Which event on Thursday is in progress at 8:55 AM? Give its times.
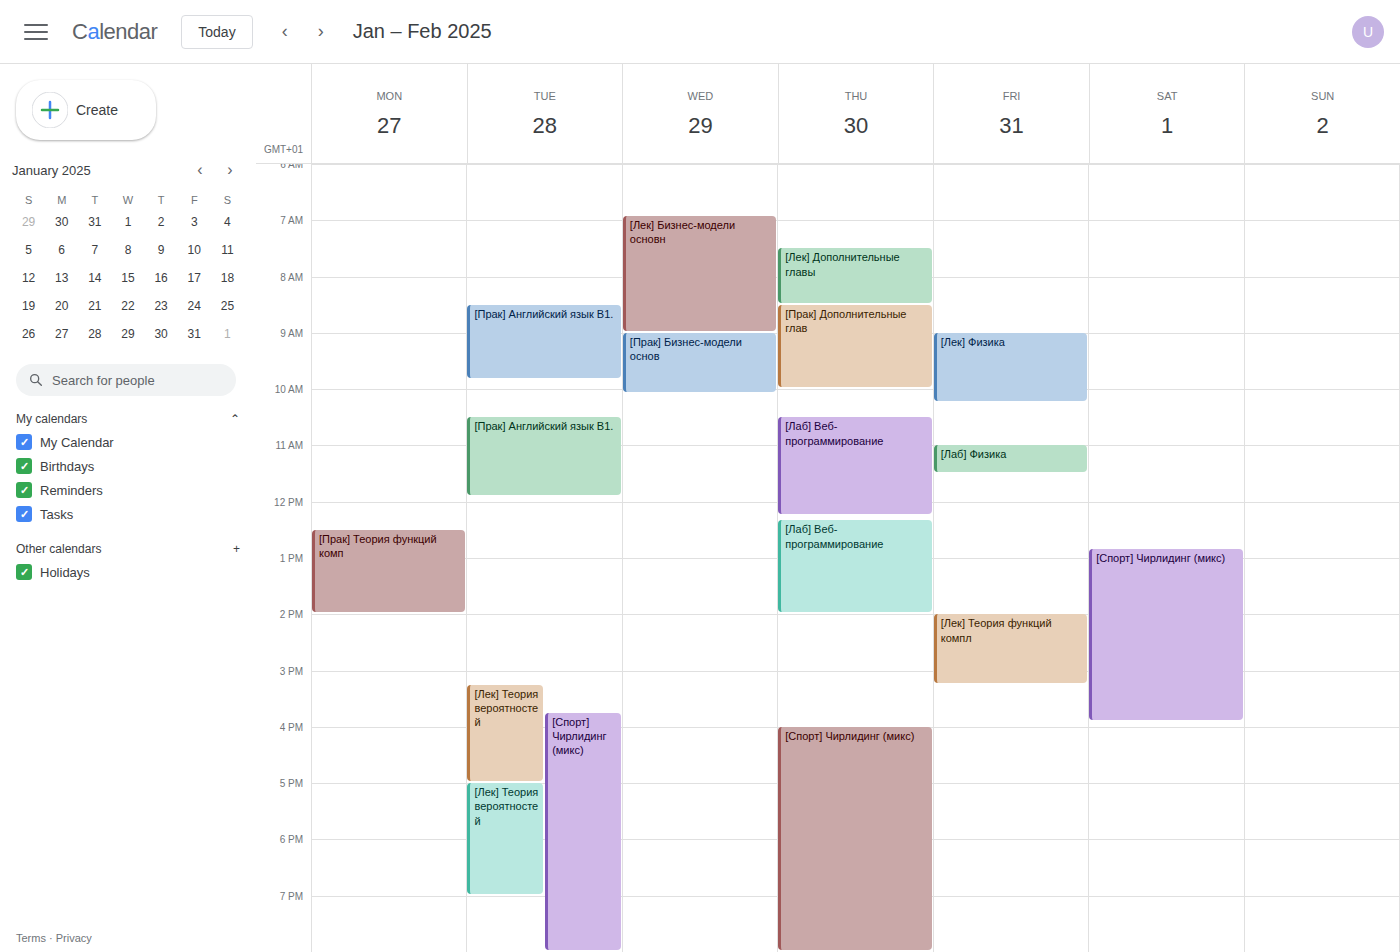
"[Прак] Дополнительные глав", 8:30 AM to 10:00 AM